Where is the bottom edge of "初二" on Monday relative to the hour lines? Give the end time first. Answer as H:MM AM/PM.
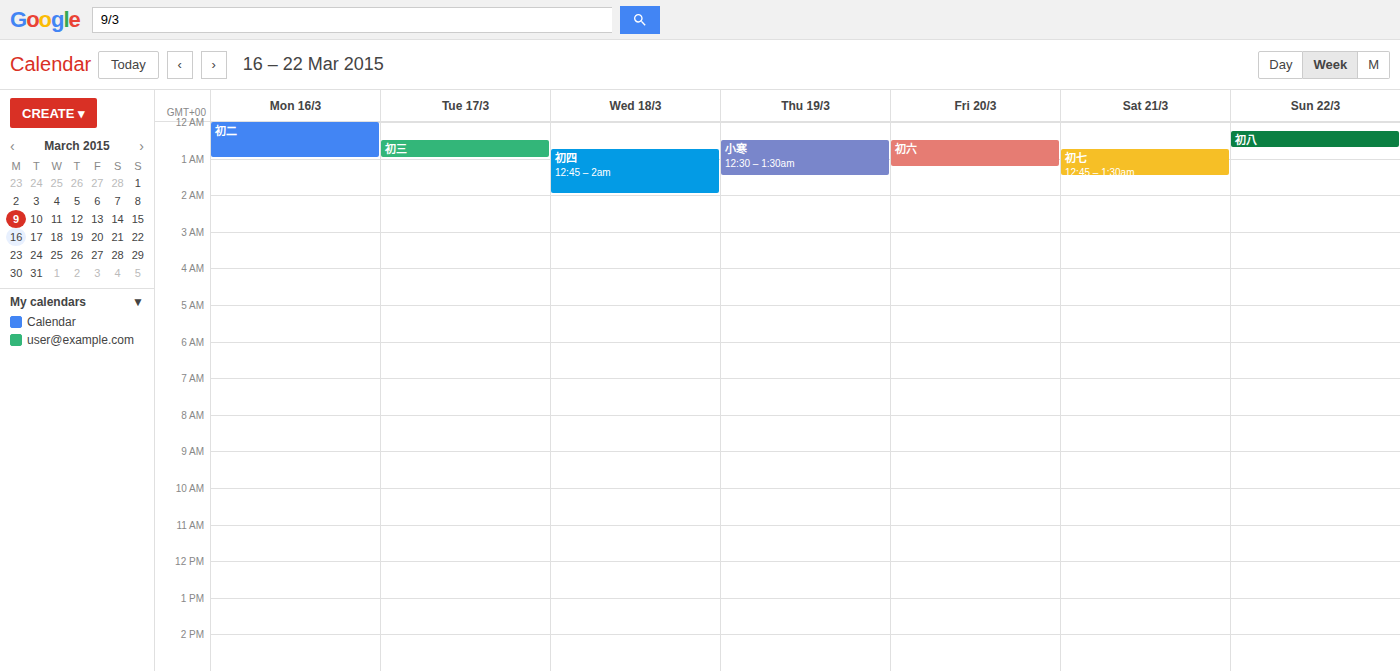
1:00 AM -- exactly on the 1 AM line.